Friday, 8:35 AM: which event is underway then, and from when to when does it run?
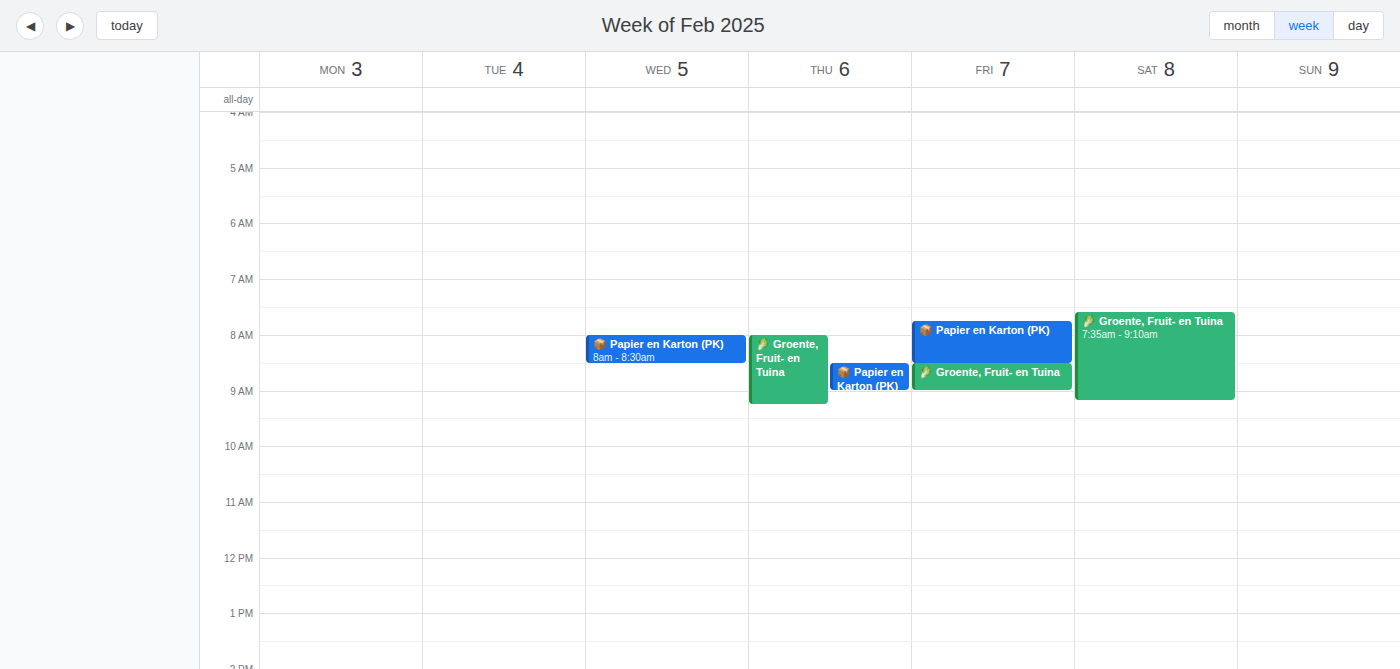
"🥬 Groente, Fruit- en Tuina", 8:30 AM to 9:00 AM